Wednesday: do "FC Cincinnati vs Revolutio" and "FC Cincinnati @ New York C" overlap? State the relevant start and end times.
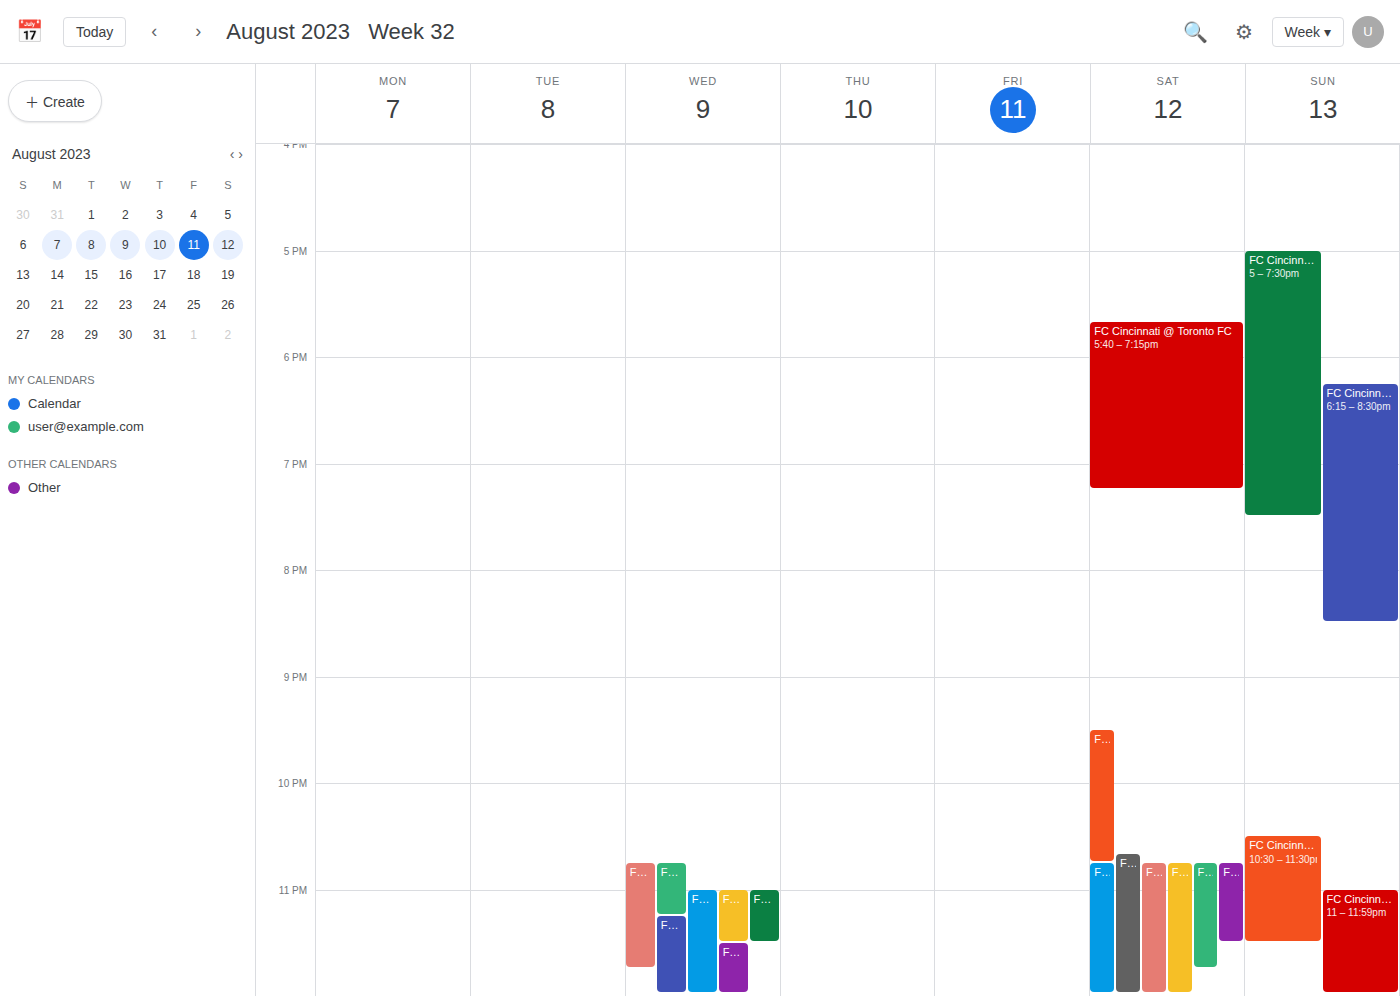
"FC Cincinnati vs Revolutio" starts at 11:00 PM, before "FC Cincinnati @ New York C" ends at 11:15 PM -- they overlap.